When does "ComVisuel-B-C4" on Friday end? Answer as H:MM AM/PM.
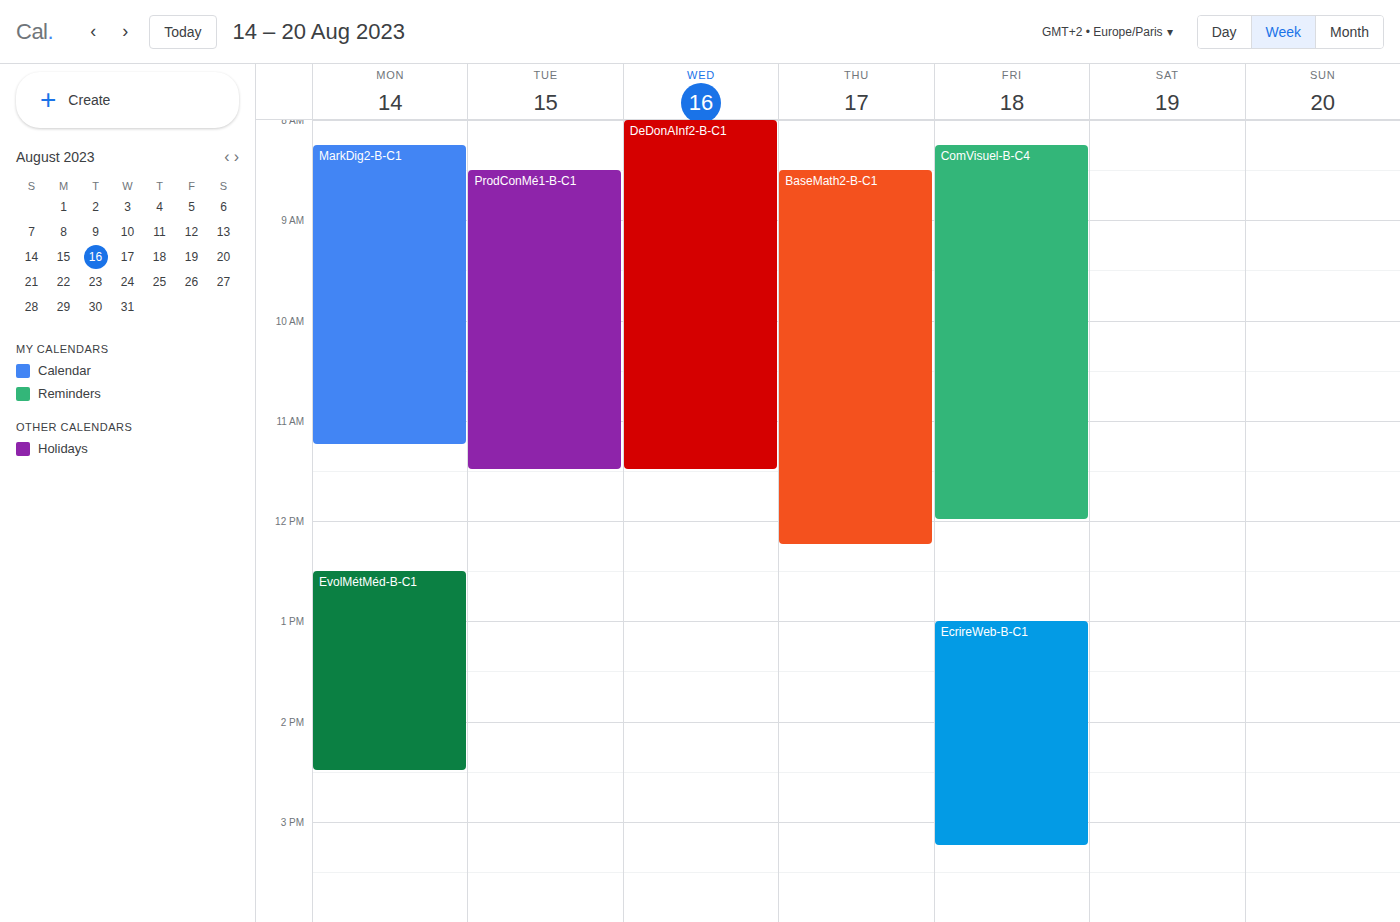
12:00 PM